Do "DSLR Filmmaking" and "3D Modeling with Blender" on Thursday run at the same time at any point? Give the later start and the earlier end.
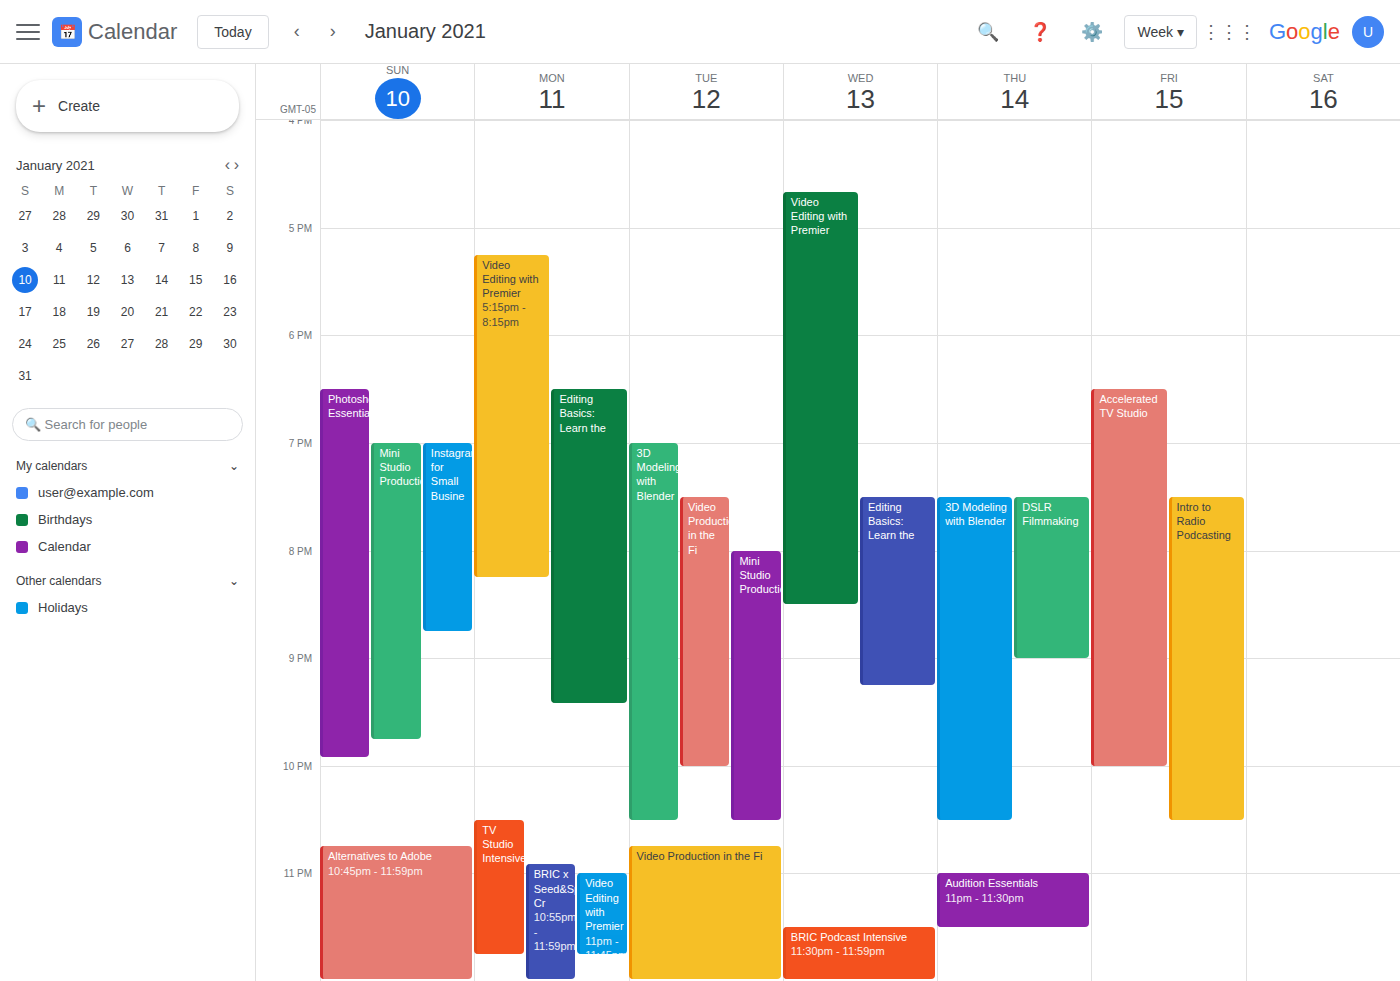
"3D Modeling with Blender" starts at 7:30 PM, before "DSLR Filmmaking" ends at 9:00 PM -- they overlap.